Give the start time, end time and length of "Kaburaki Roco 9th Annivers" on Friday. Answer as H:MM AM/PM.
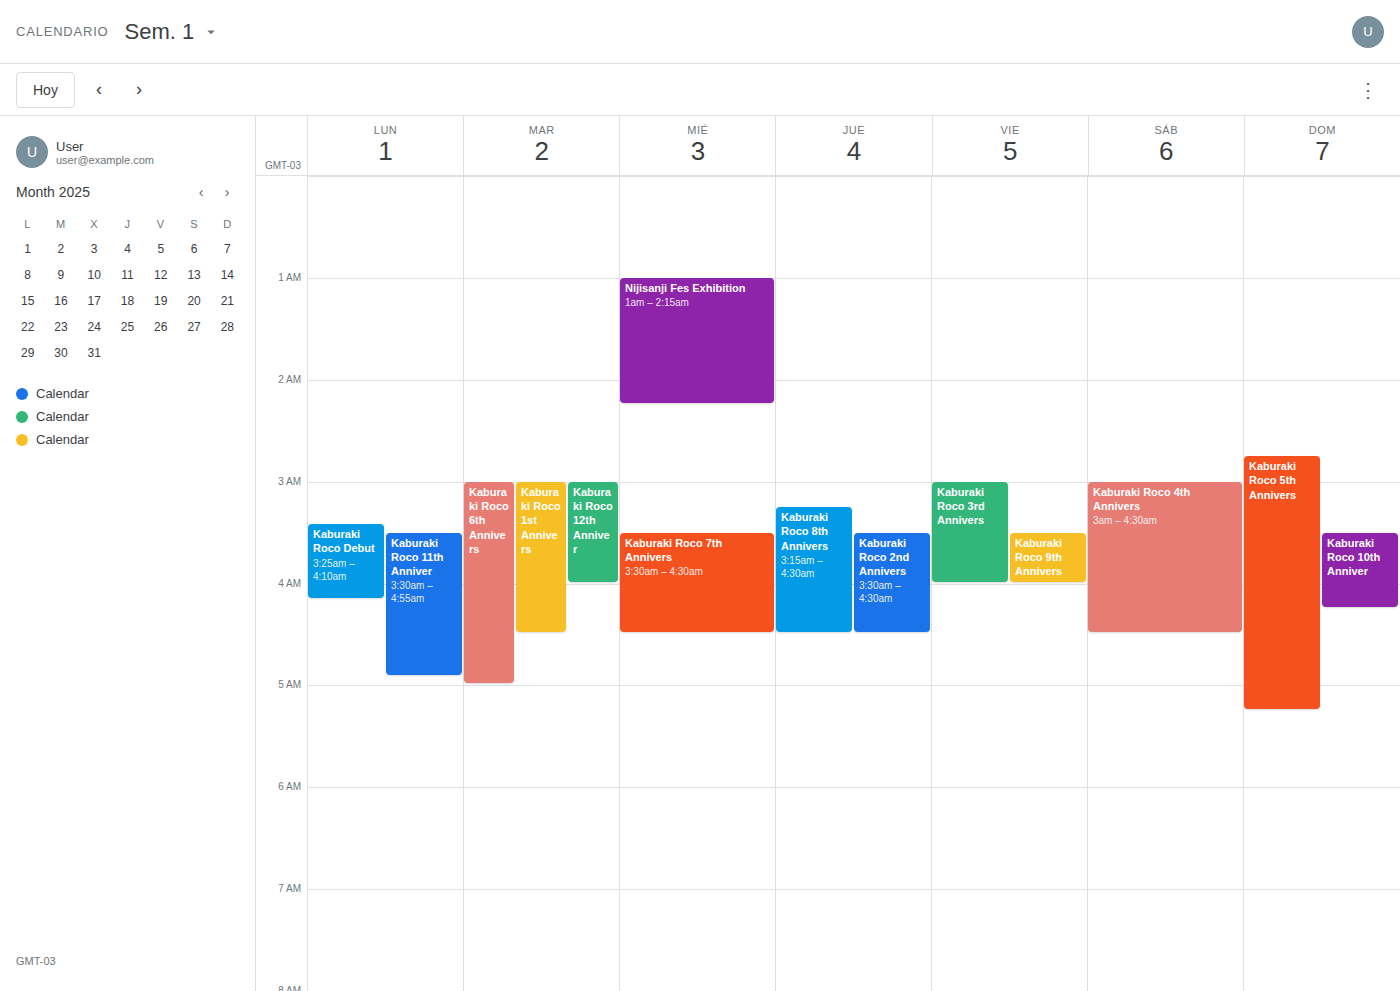
3:30 AM to 4:00 AM, 30 minutes